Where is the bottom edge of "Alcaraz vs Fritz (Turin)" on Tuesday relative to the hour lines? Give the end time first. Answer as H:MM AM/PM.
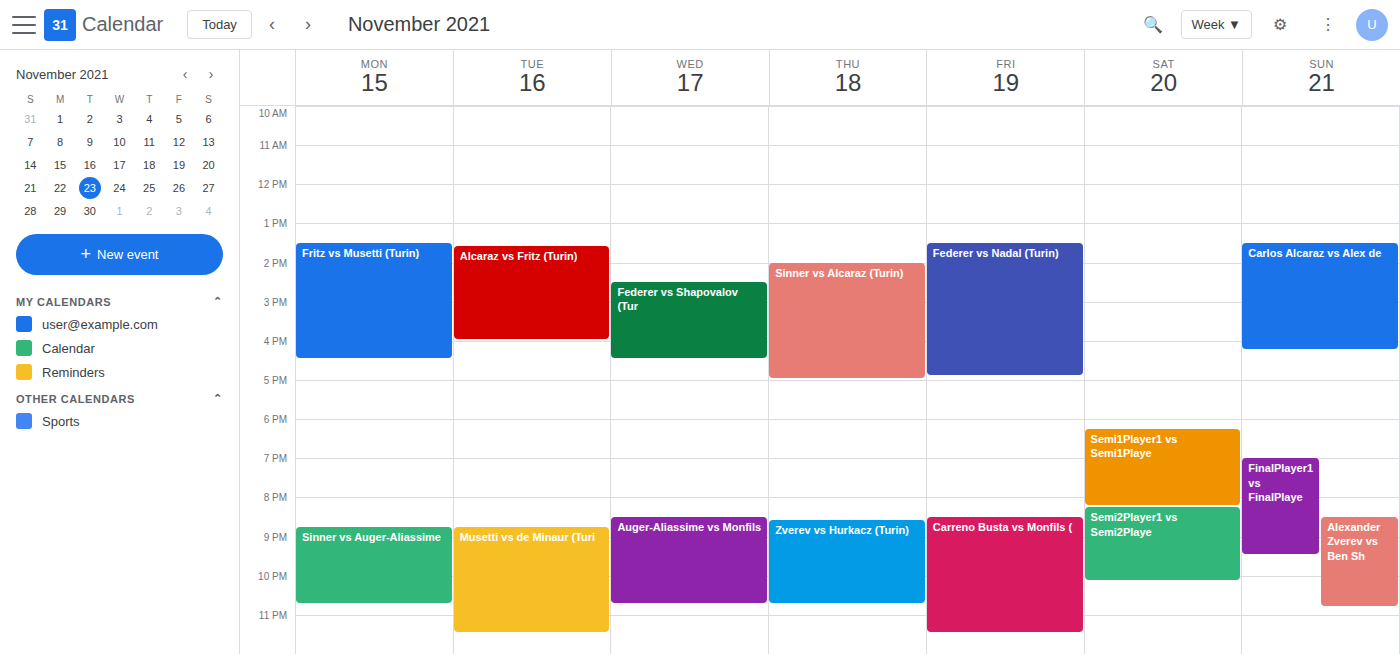
4:00 PM -- exactly on the 4 PM line.